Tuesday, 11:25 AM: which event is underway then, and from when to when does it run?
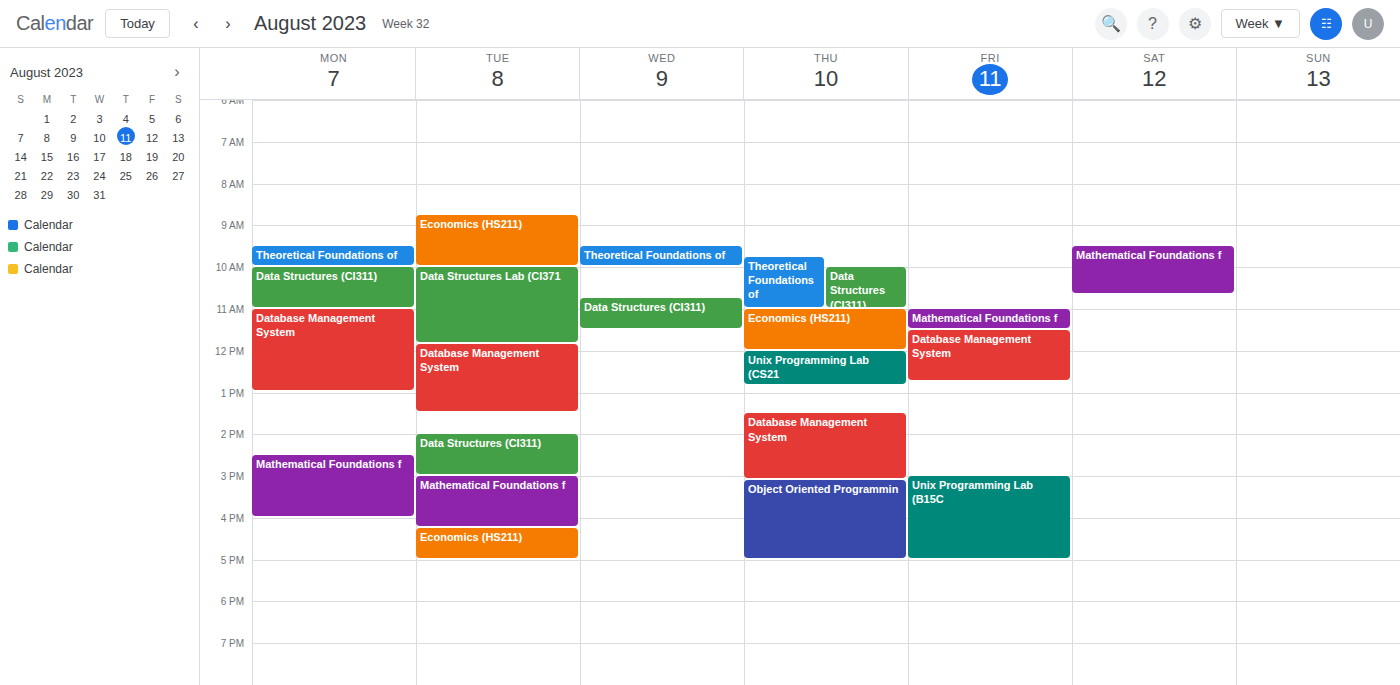
"Data Structures Lab (CI371", 10:00 AM to 11:50 AM